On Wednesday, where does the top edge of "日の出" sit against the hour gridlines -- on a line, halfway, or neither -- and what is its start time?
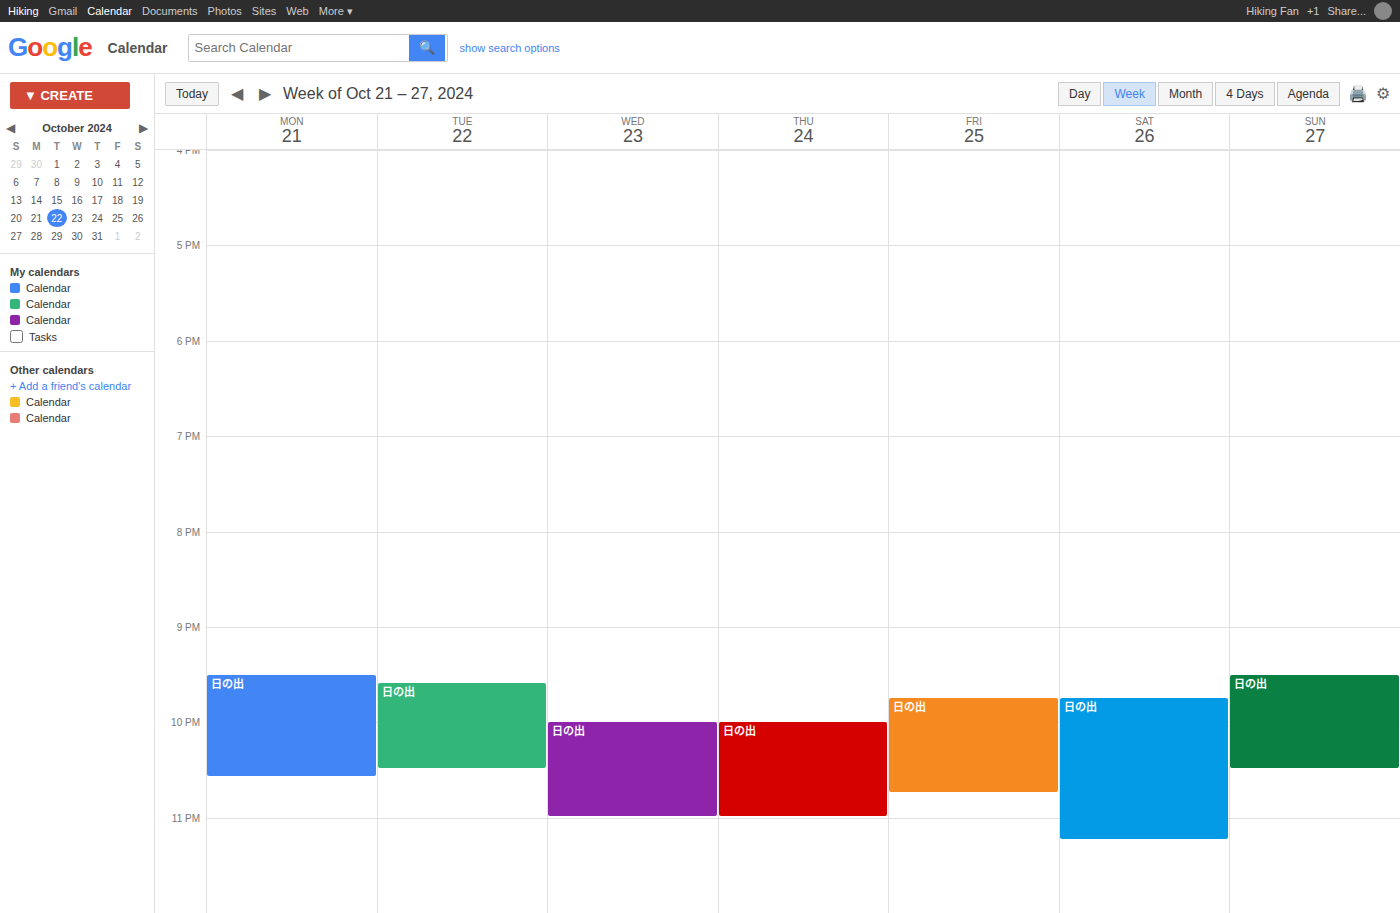
10:00 PM -- exactly on the 10 PM line.